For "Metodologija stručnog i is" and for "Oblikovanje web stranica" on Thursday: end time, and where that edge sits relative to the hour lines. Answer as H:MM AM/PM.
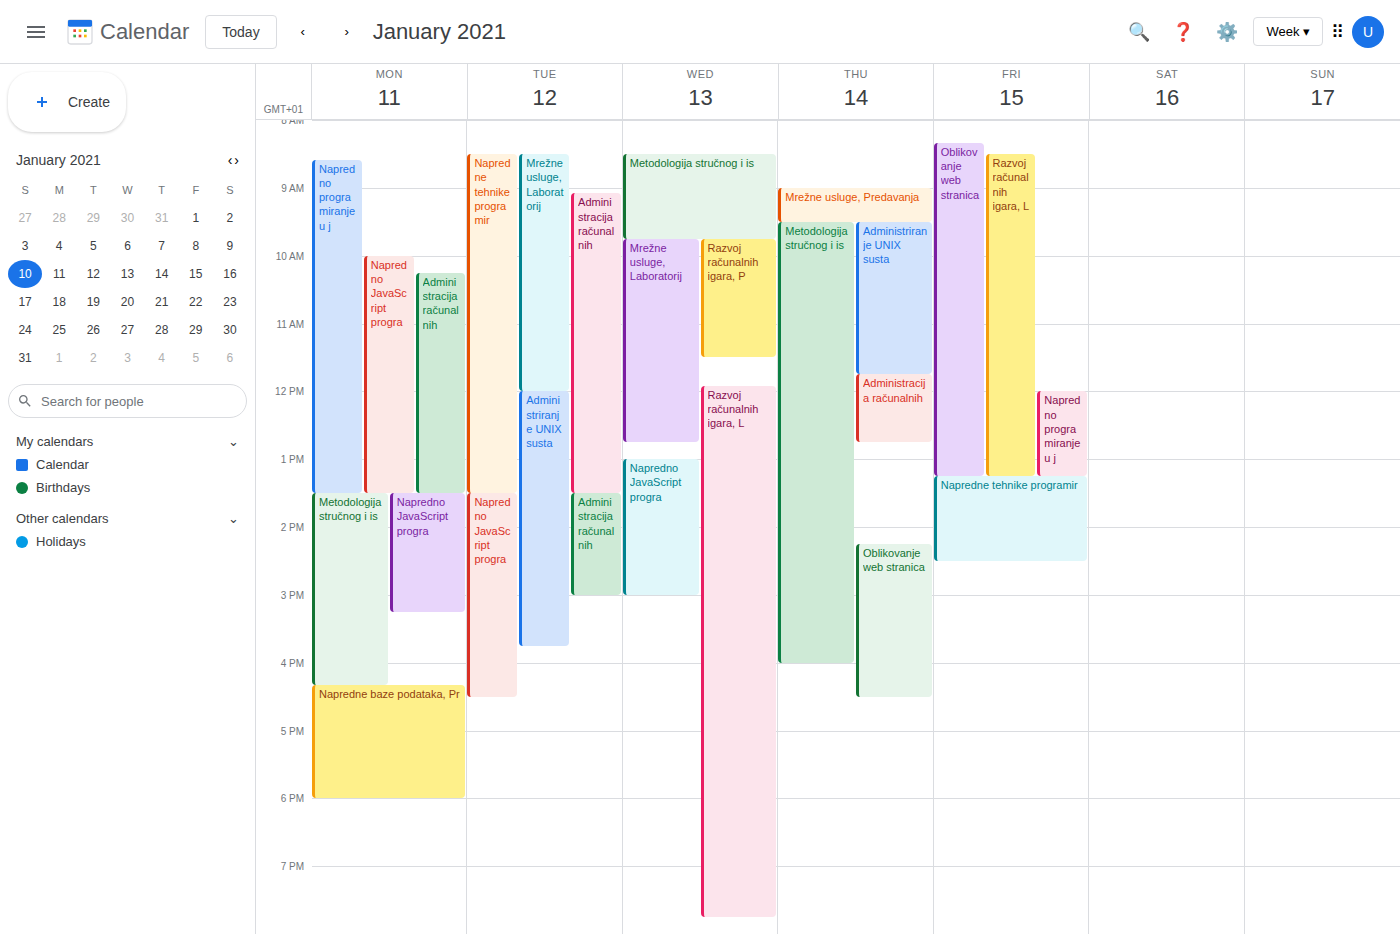
"Metodologija stručnog i is": 4:00 PM, exactly on the 4 PM line. "Oblikovanje web stranica": 4:30 PM, halfway between the 4 PM and 5 PM lines.